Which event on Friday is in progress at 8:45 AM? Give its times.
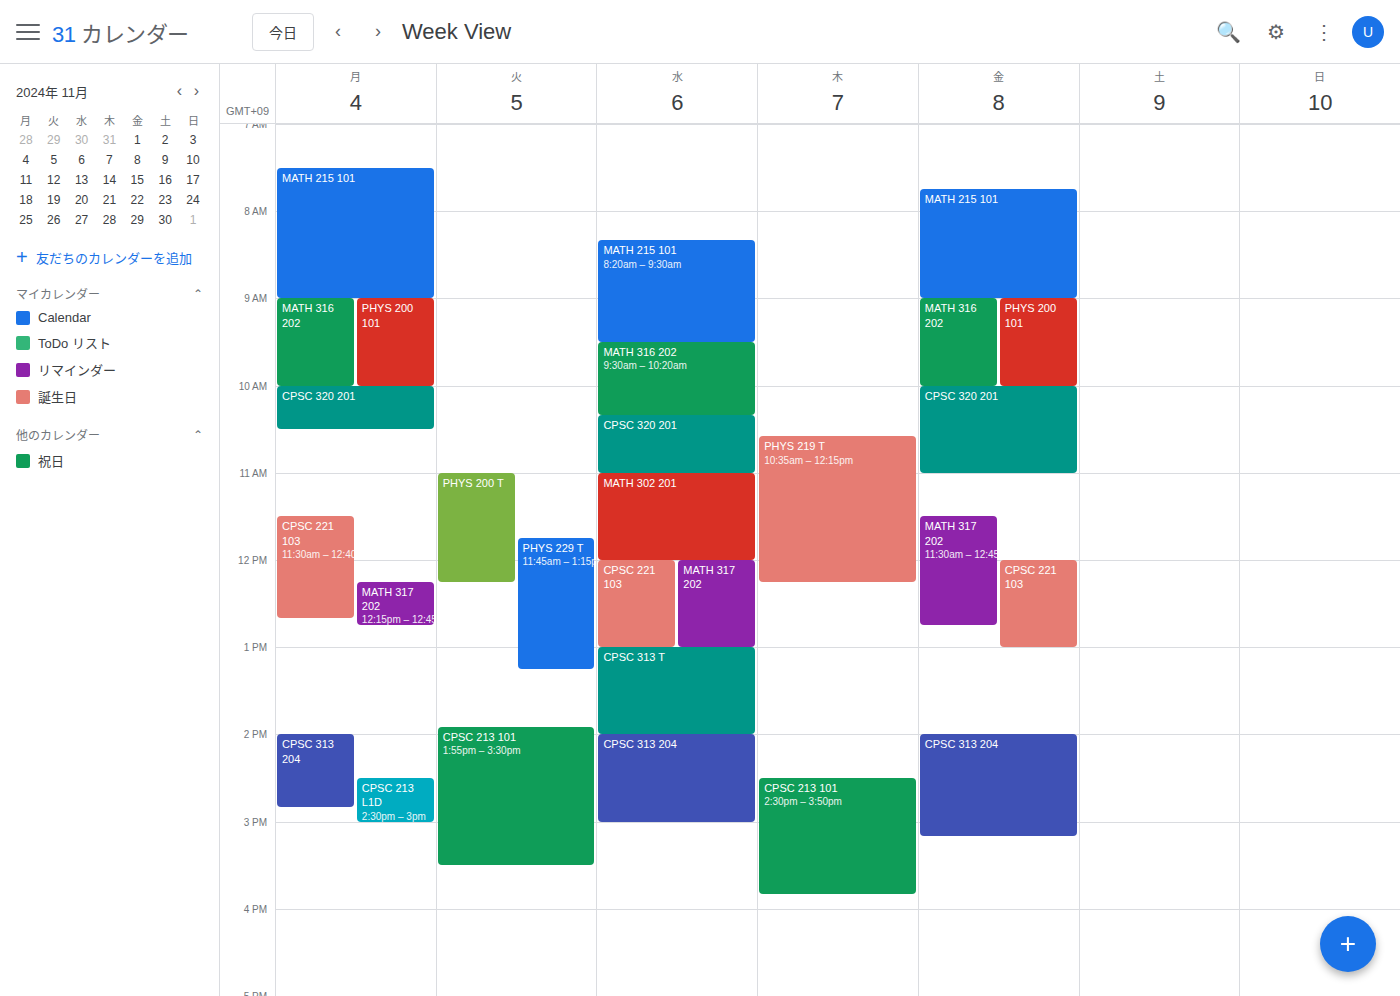
"MATH 215 101", 7:45 AM to 9:00 AM